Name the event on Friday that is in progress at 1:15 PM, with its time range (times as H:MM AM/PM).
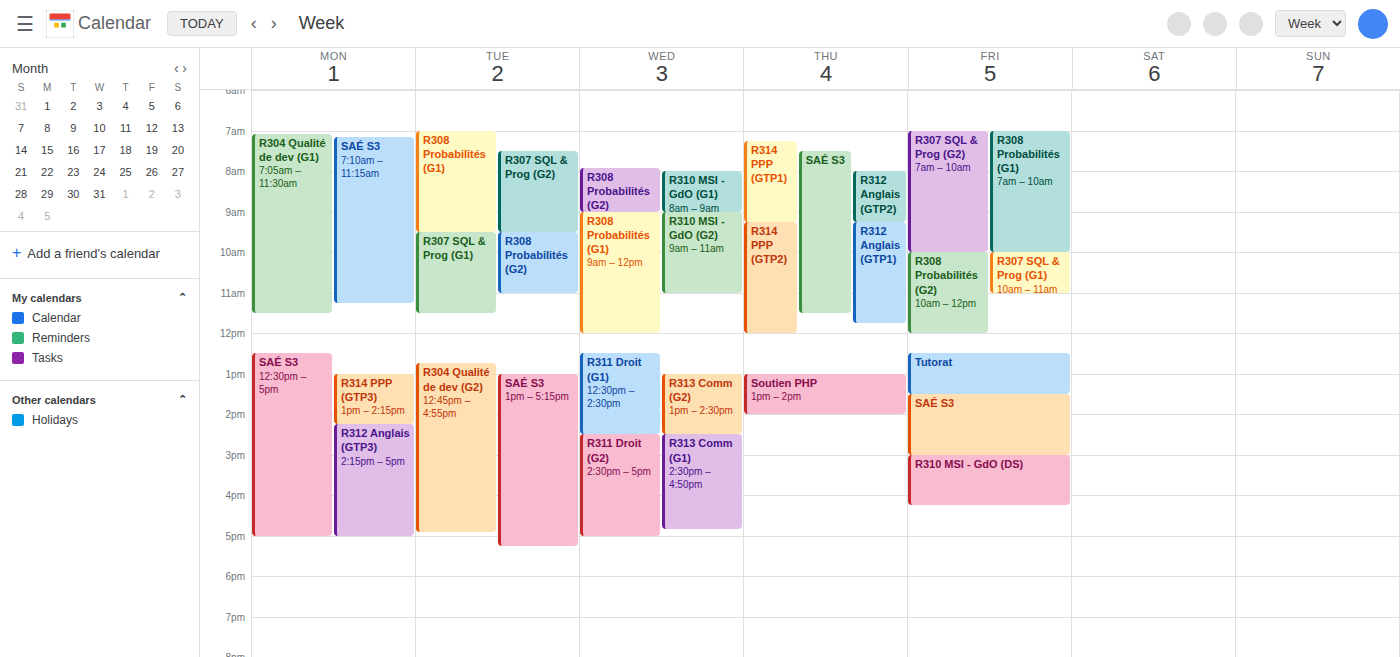
"Tutorat", 12:30 PM to 1:30 PM